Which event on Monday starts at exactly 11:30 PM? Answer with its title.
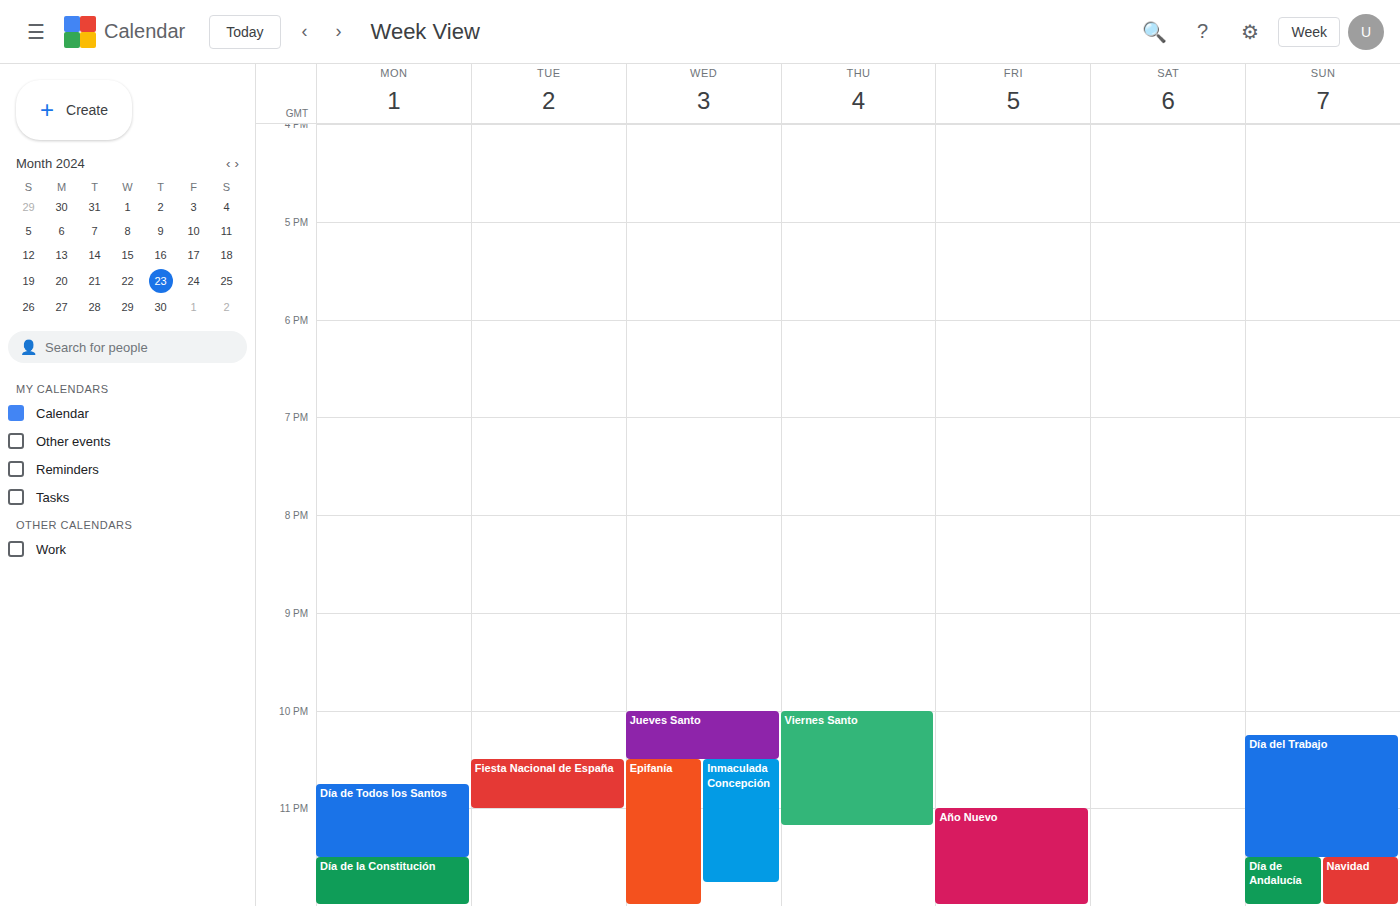
"Día de la Constitución"